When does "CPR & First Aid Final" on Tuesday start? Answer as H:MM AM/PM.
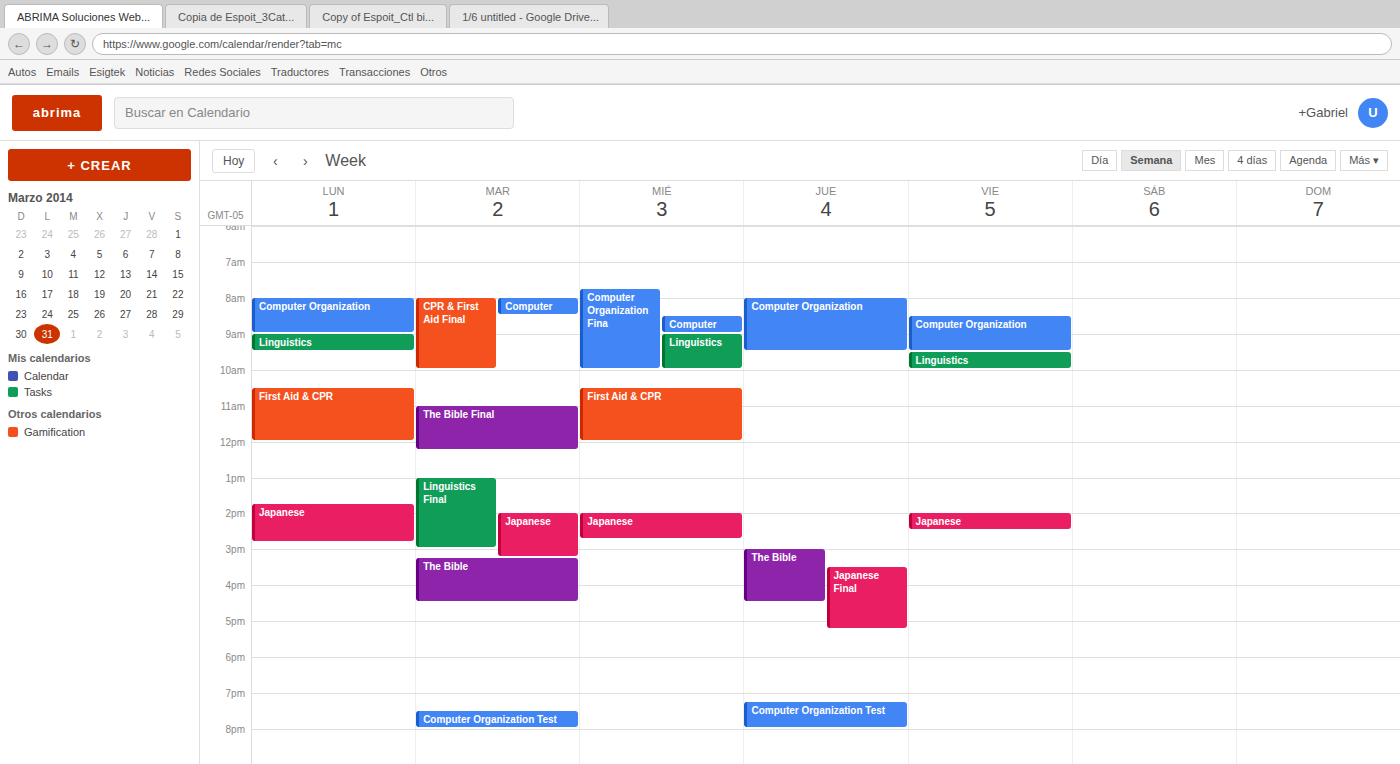
8:00 AM